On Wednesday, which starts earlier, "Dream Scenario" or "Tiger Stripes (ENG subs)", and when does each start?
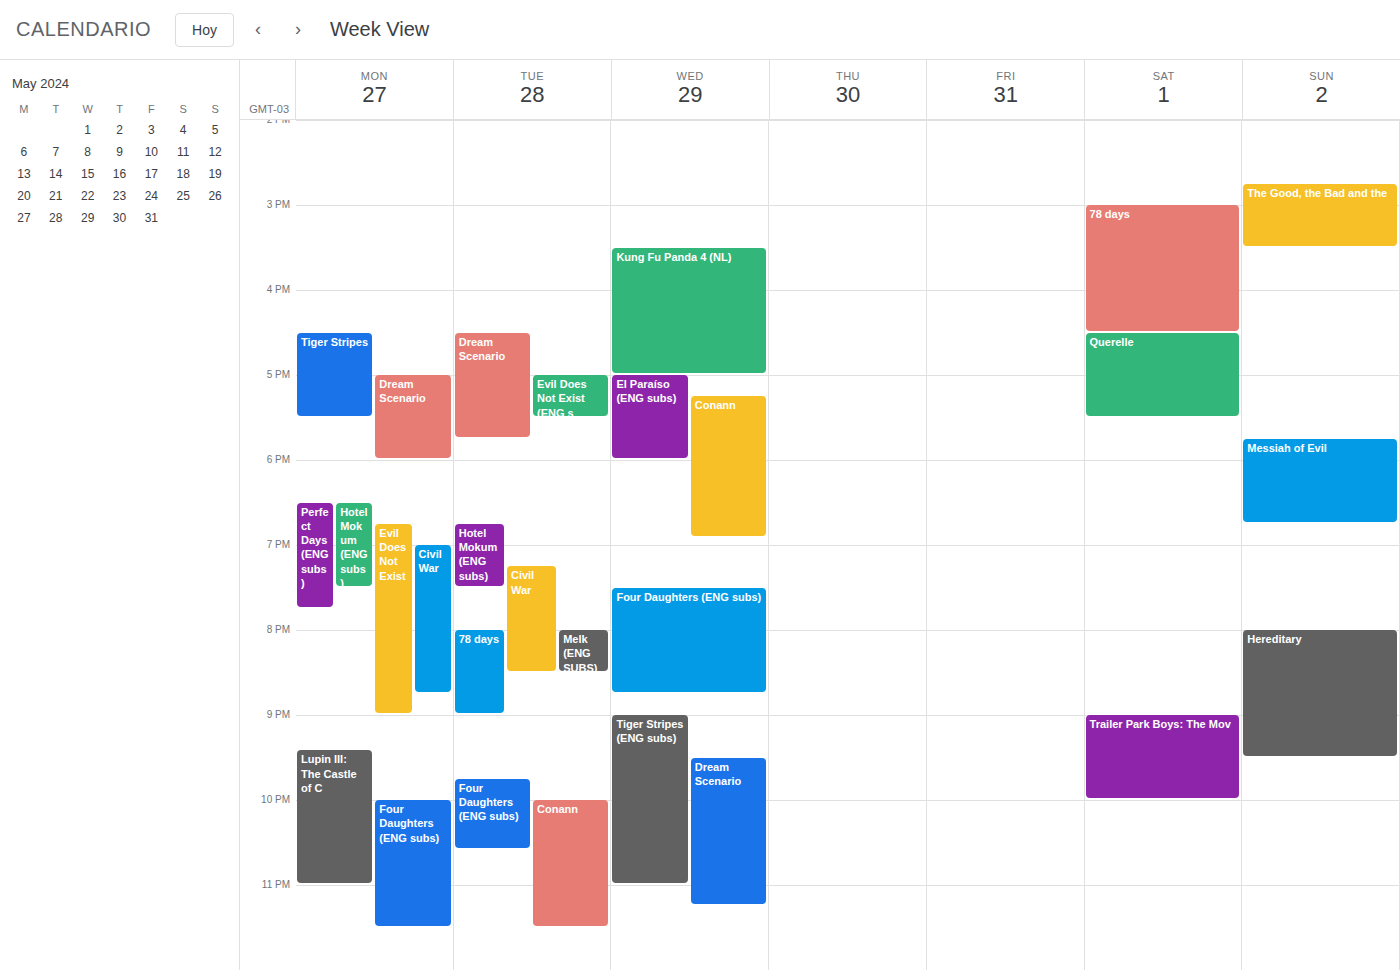
"Tiger Stripes (ENG subs)" 21:00; "Dream Scenario" 21:30.